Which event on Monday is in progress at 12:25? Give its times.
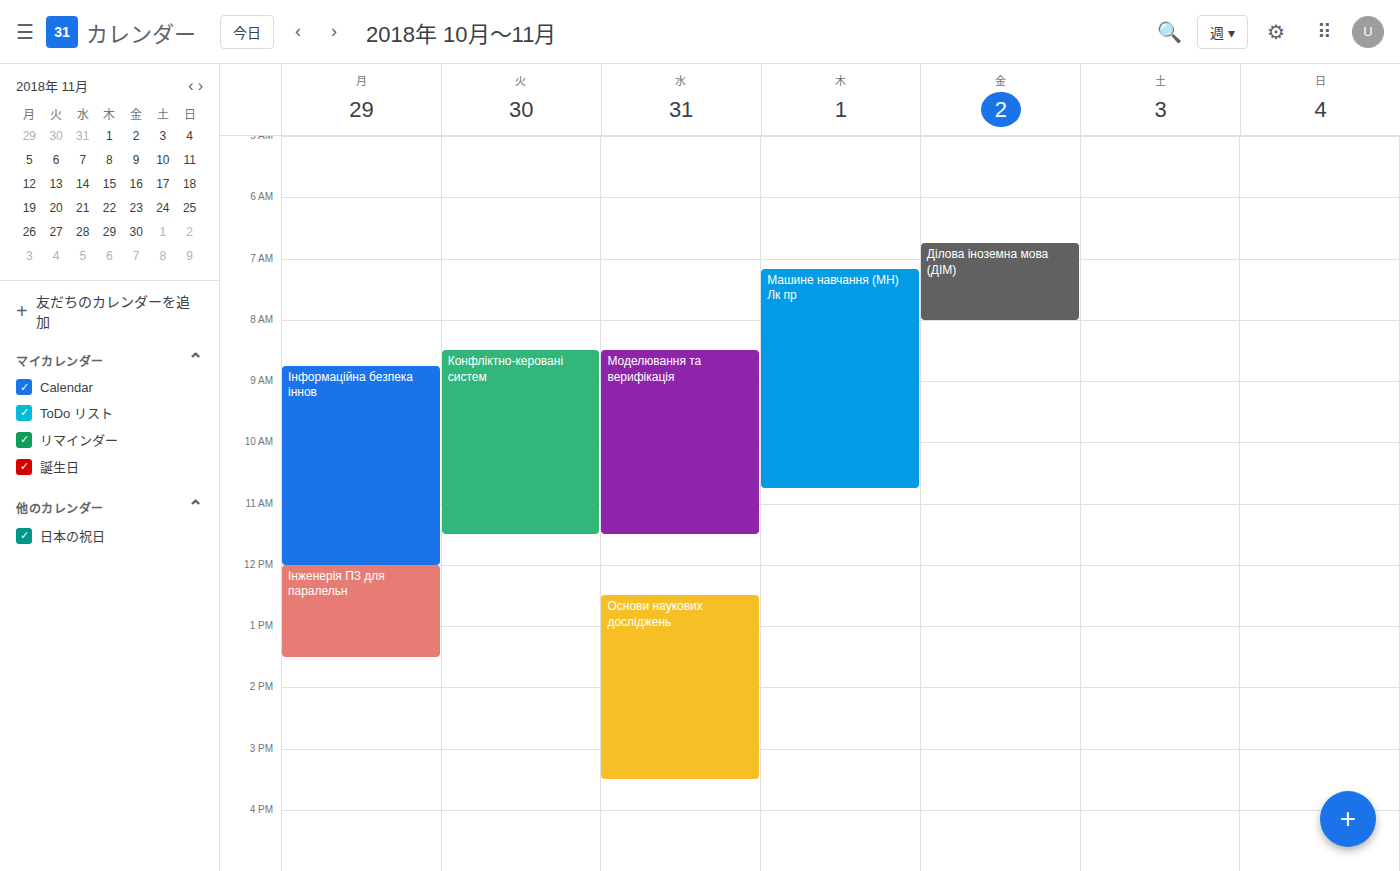
"Інженерія ПЗ для паралельн", 12:00 to 13:30